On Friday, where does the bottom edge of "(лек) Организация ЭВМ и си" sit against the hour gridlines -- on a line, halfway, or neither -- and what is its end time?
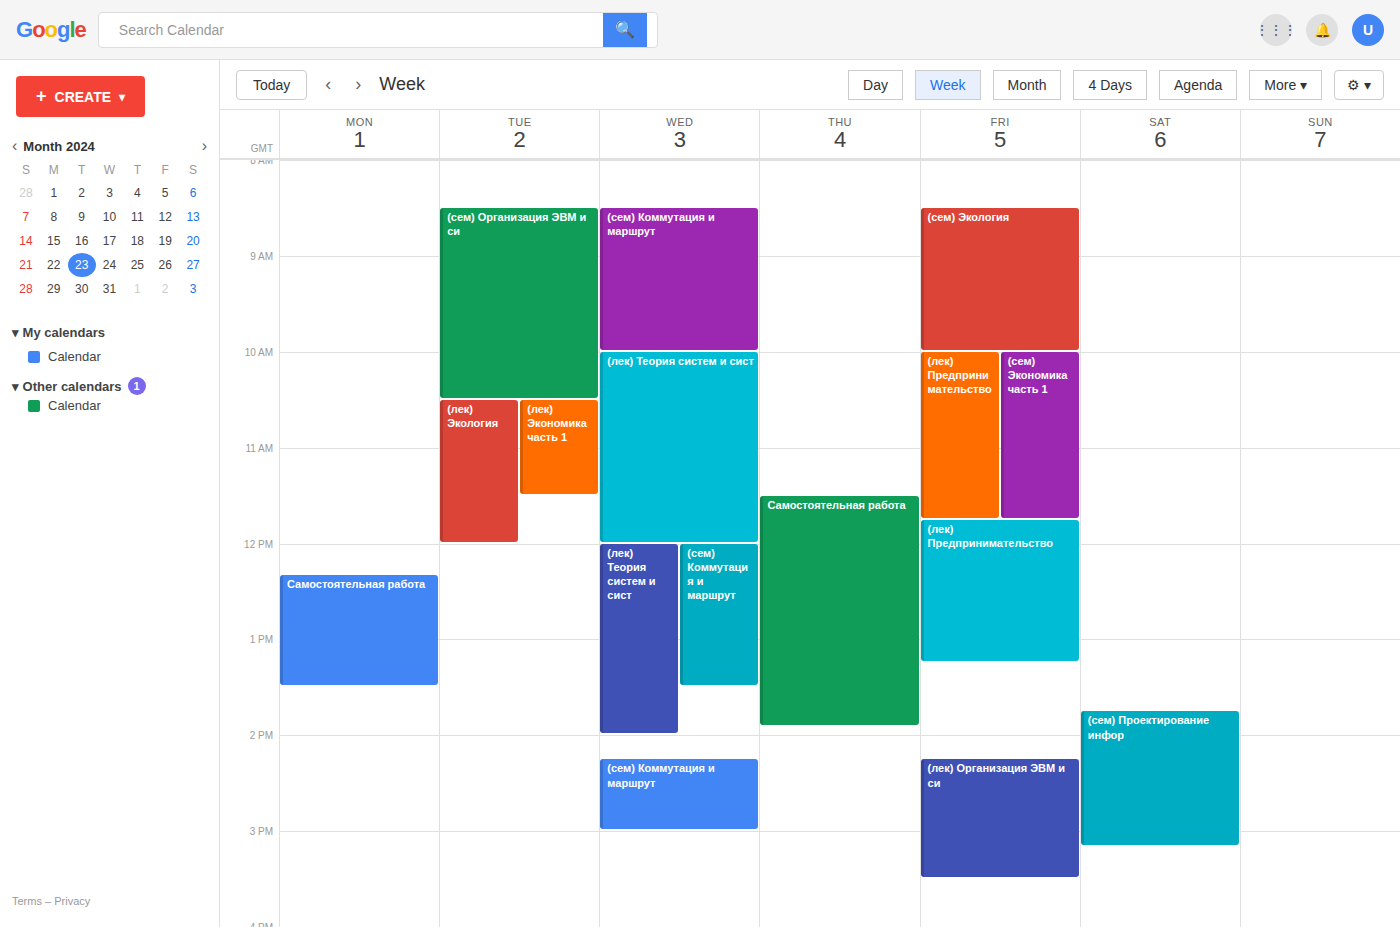
3:30 PM -- halfway between the 3 PM and 4 PM lines.